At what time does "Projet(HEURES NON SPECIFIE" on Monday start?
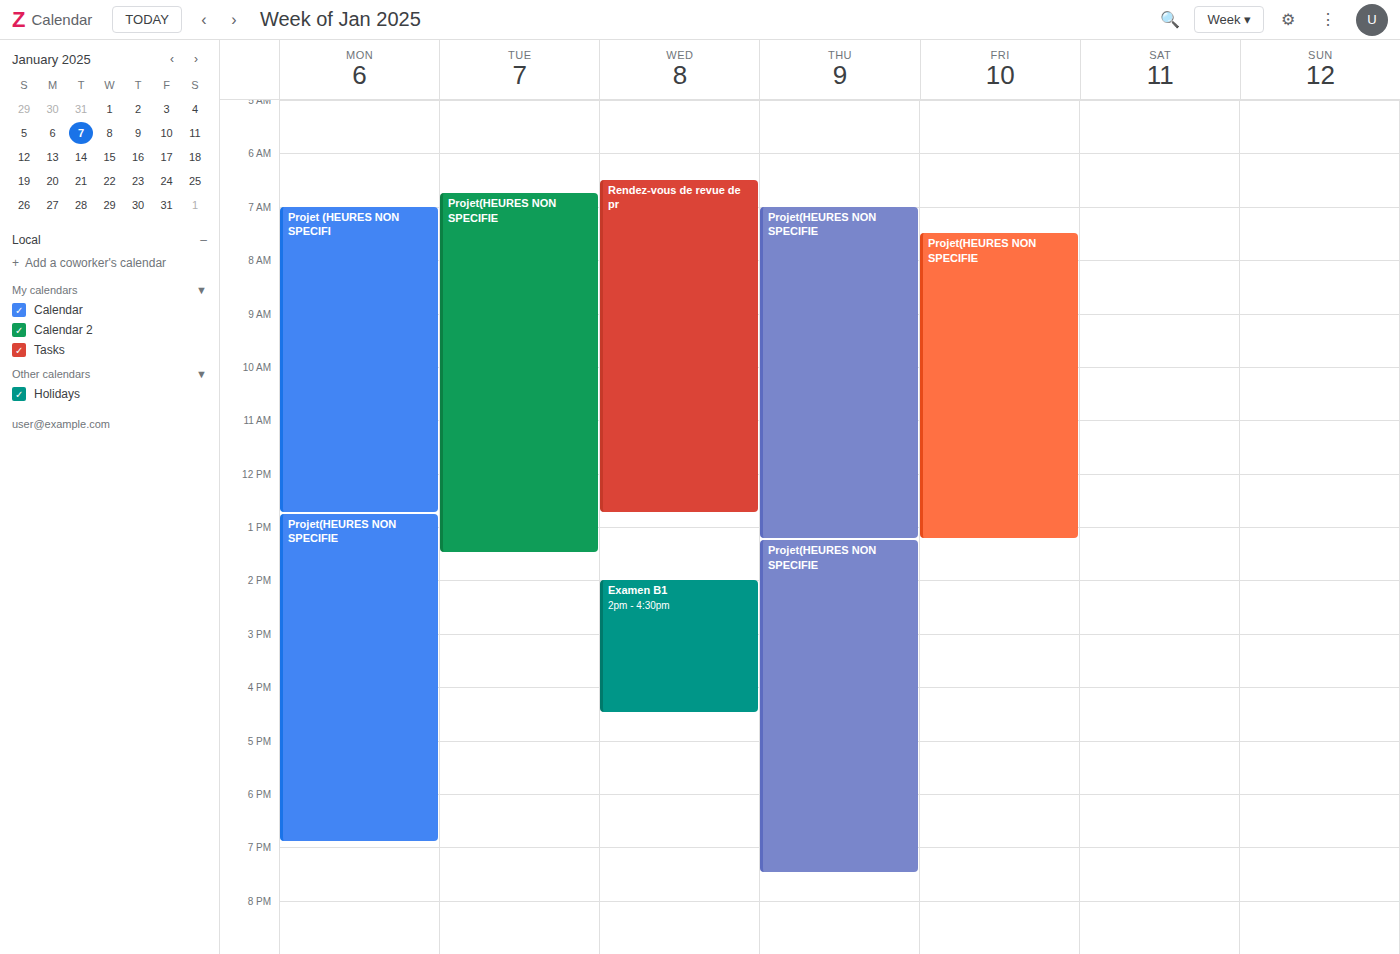
12:45 PM